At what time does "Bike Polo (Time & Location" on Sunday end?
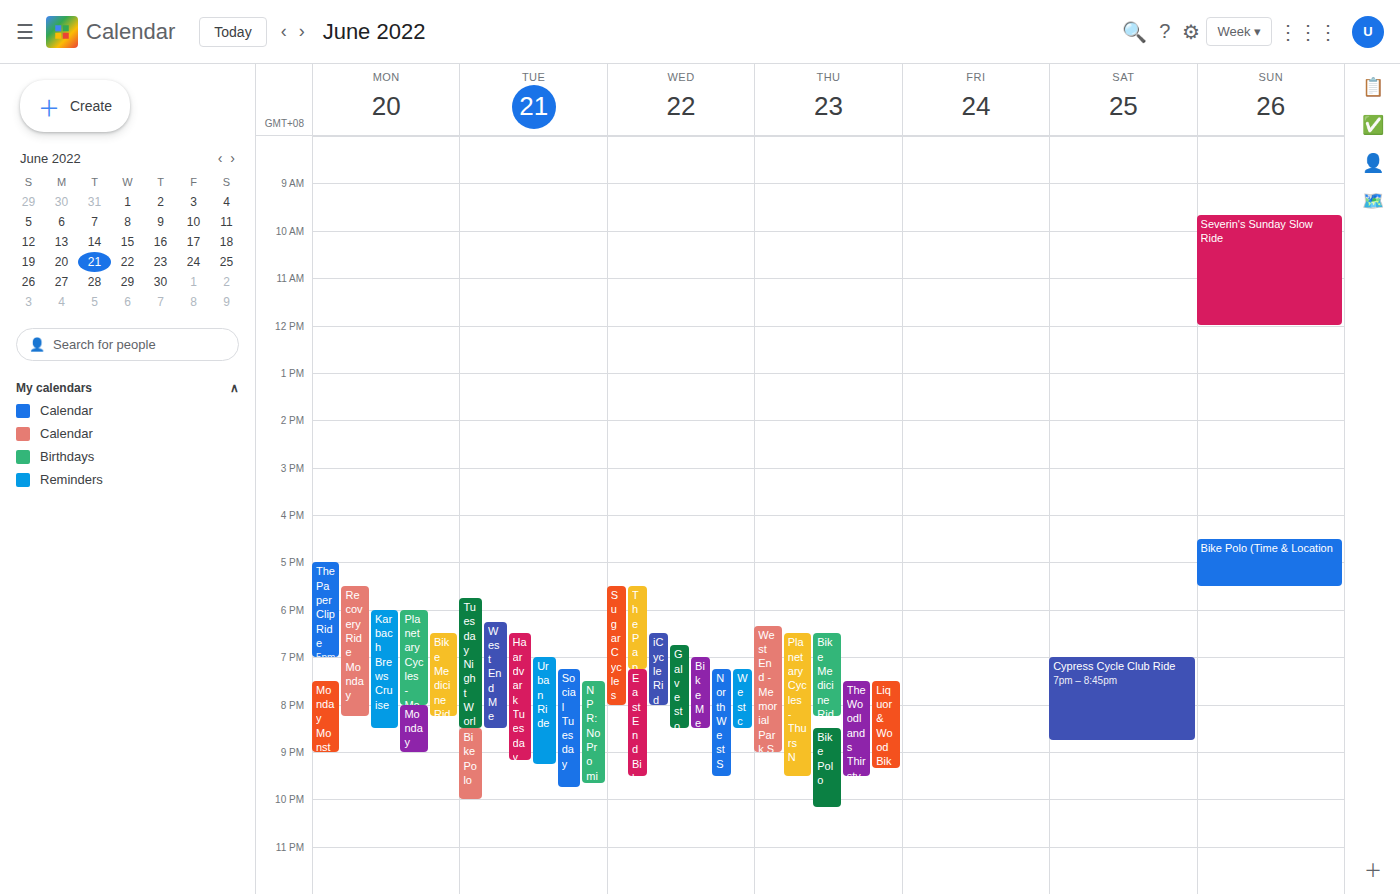
5:30 PM